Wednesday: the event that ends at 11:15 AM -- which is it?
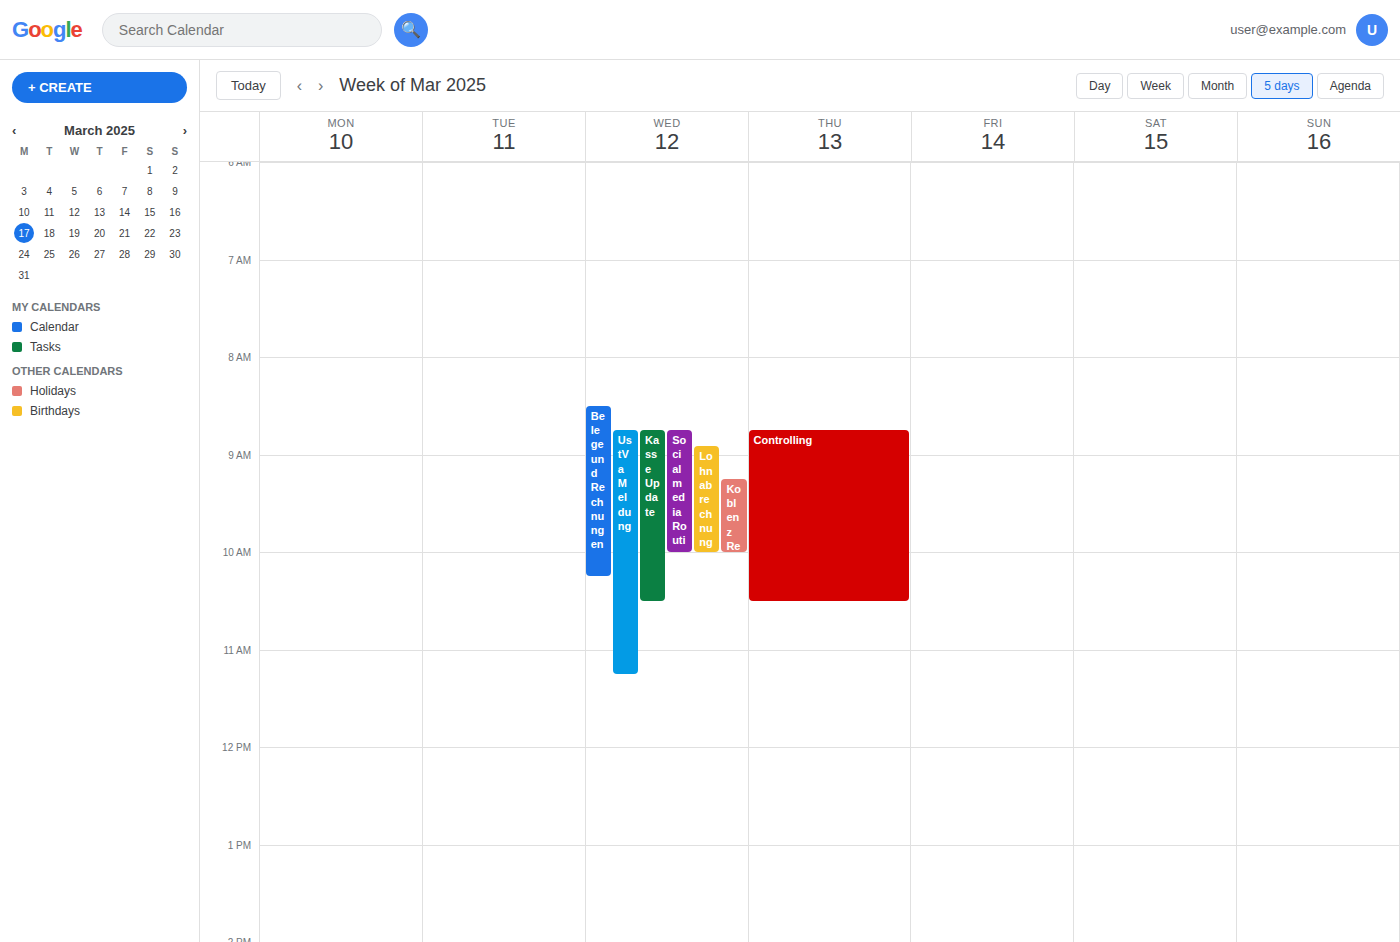
"UstVa Meldung"